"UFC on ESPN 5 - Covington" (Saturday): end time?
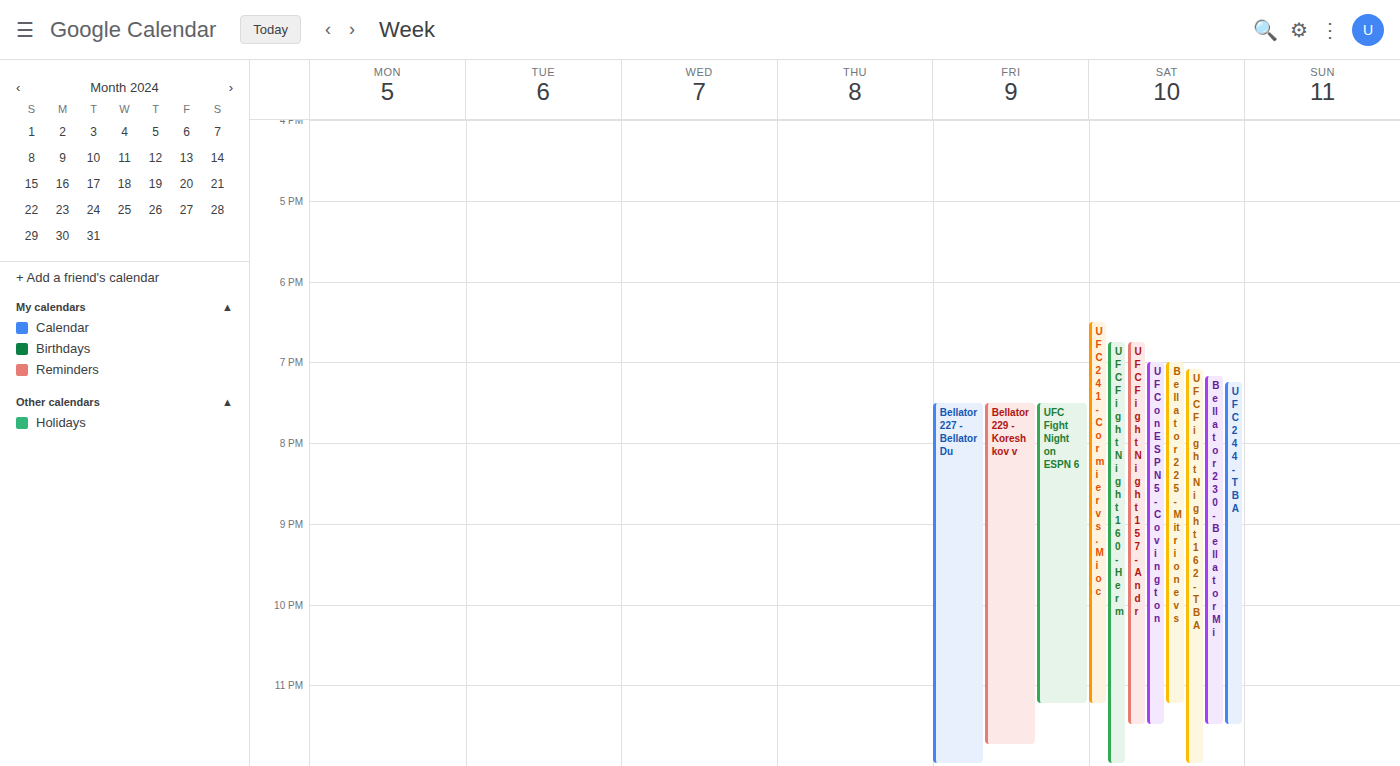
11:30 PM